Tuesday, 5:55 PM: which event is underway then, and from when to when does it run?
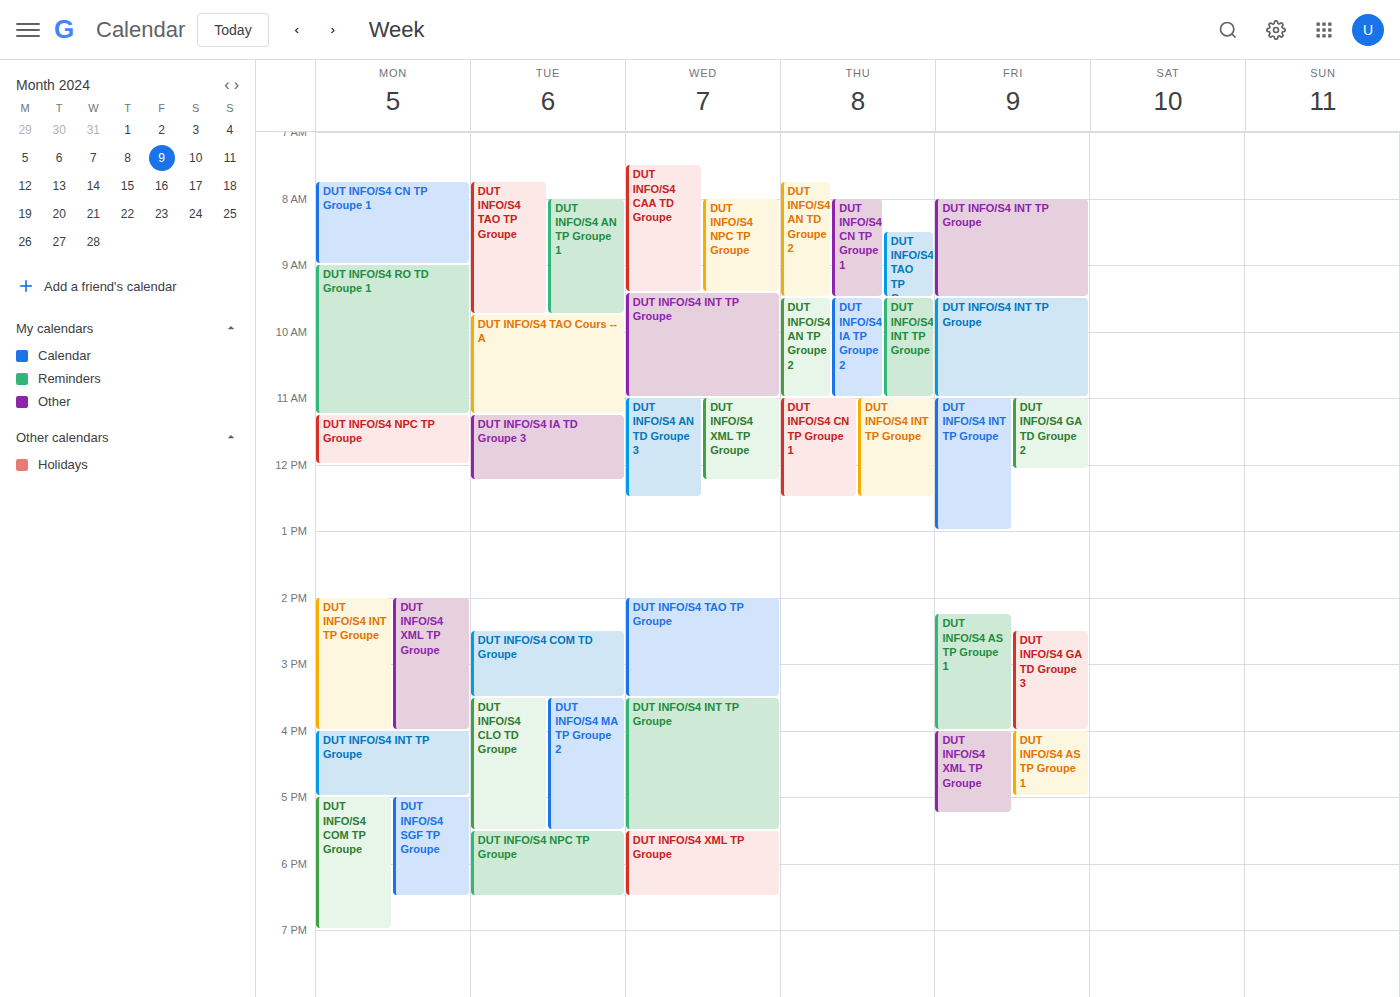
"DUT INFO/S4 NPC TP Groupe", 5:30 PM to 6:30 PM